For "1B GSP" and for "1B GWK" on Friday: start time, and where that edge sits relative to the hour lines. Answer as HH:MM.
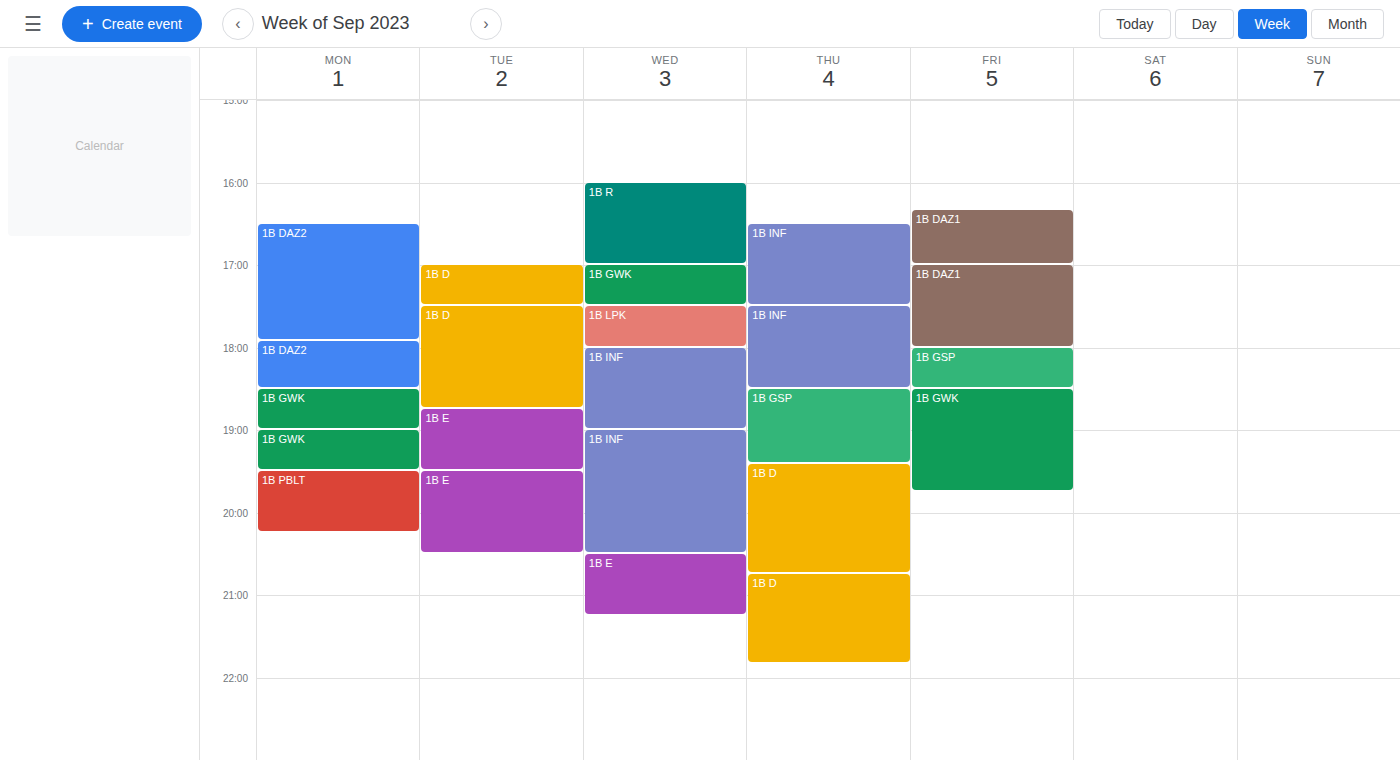
"1B GSP": 18:00, exactly on the 18:00 line. "1B GWK": 18:30, halfway between the 18:00 and 19:00 lines.